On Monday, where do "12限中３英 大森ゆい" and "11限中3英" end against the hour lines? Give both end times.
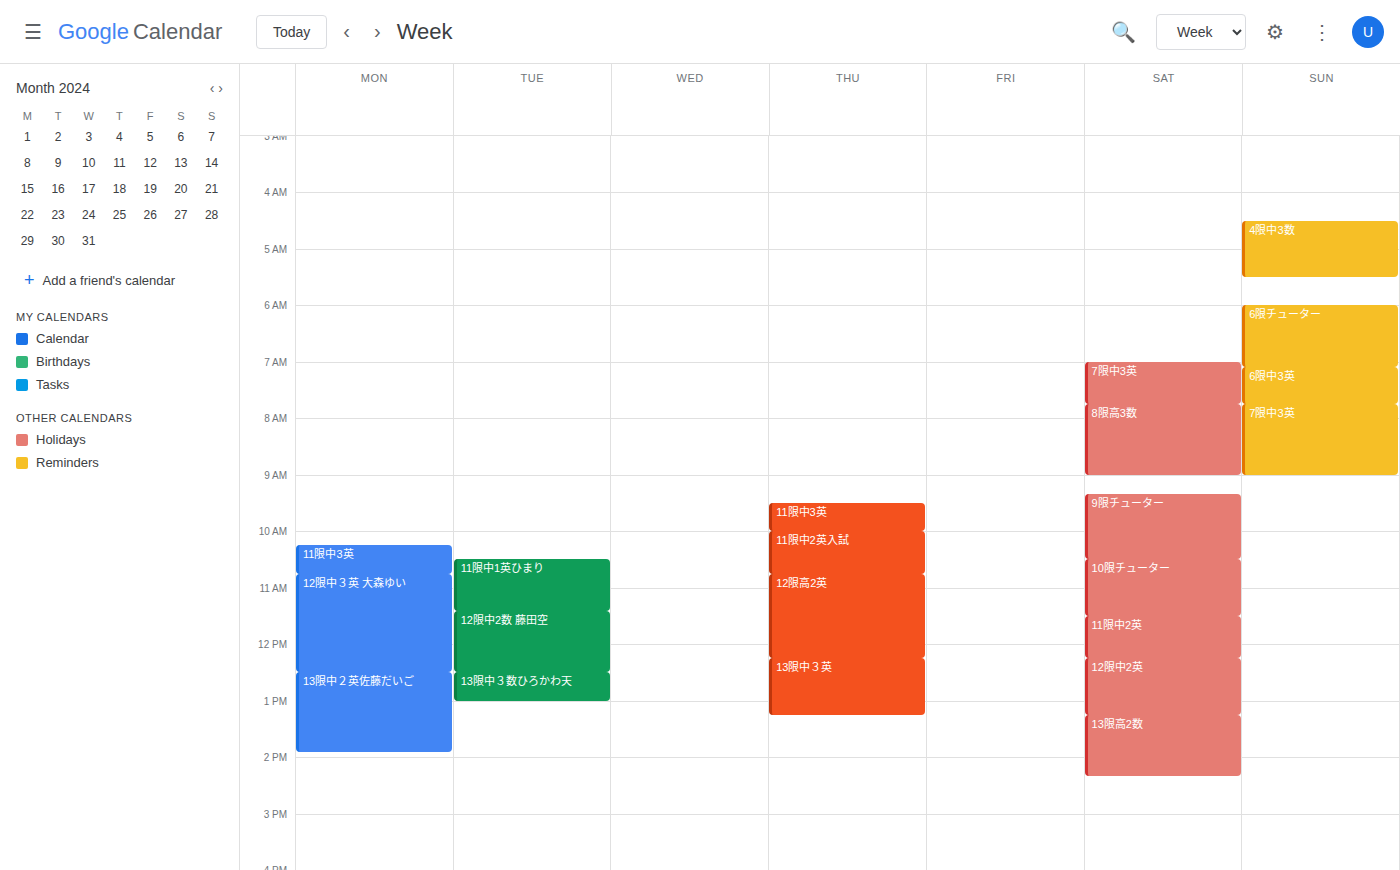
"12限中３英 大森ゆい": 12:30 PM, halfway between the 12 PM and 1 PM lines. "11限中3英": 10:45 AM, neither: three quarters of the way from the 10 AM line to the 11 AM line.